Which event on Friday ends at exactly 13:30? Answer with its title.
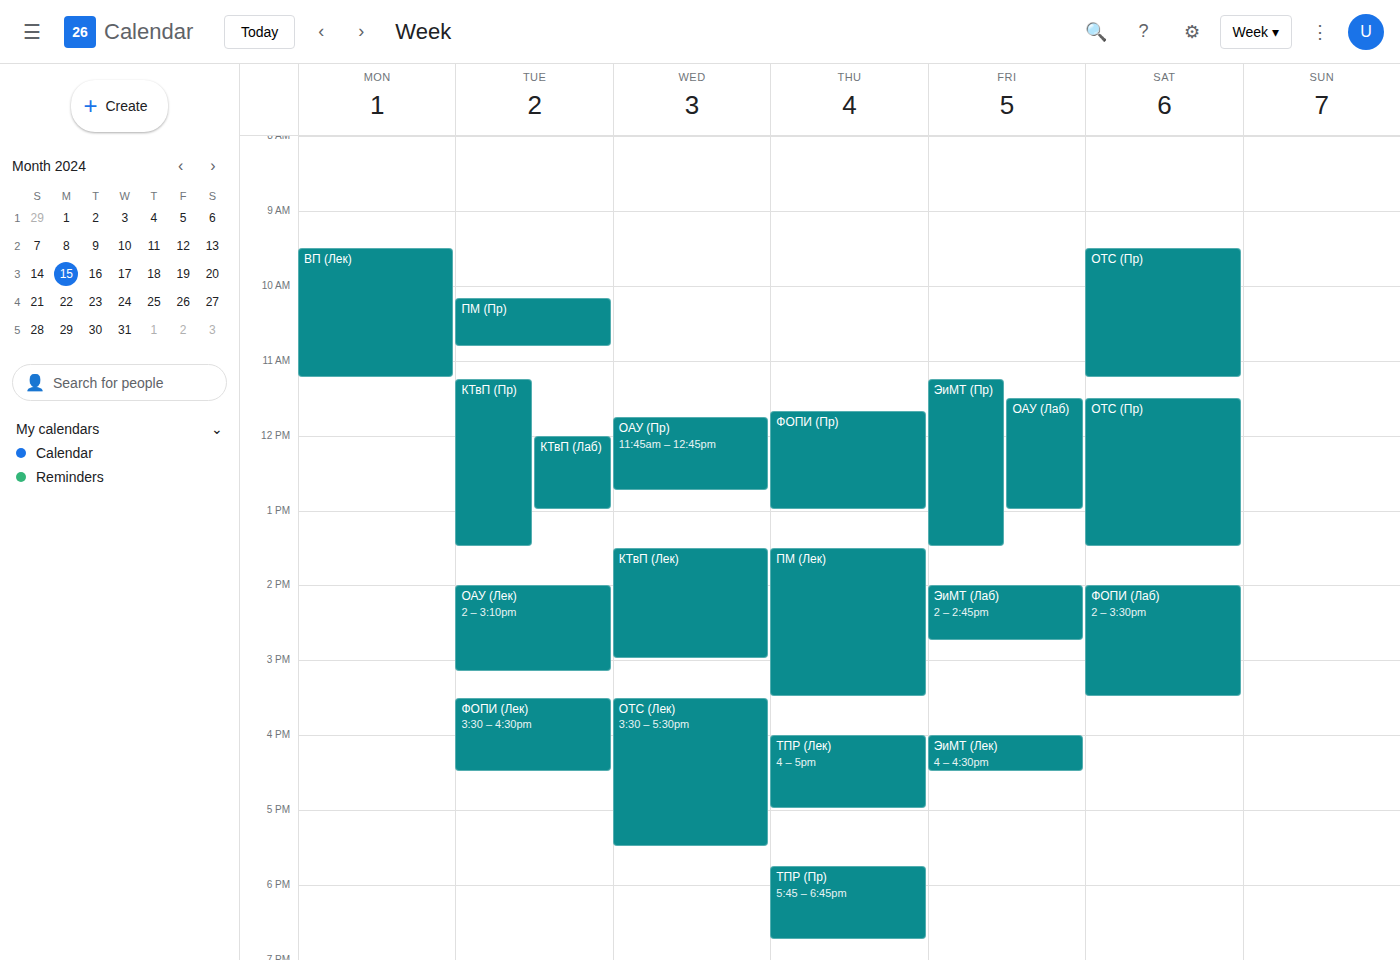
"ЭиМТ (Пр)"